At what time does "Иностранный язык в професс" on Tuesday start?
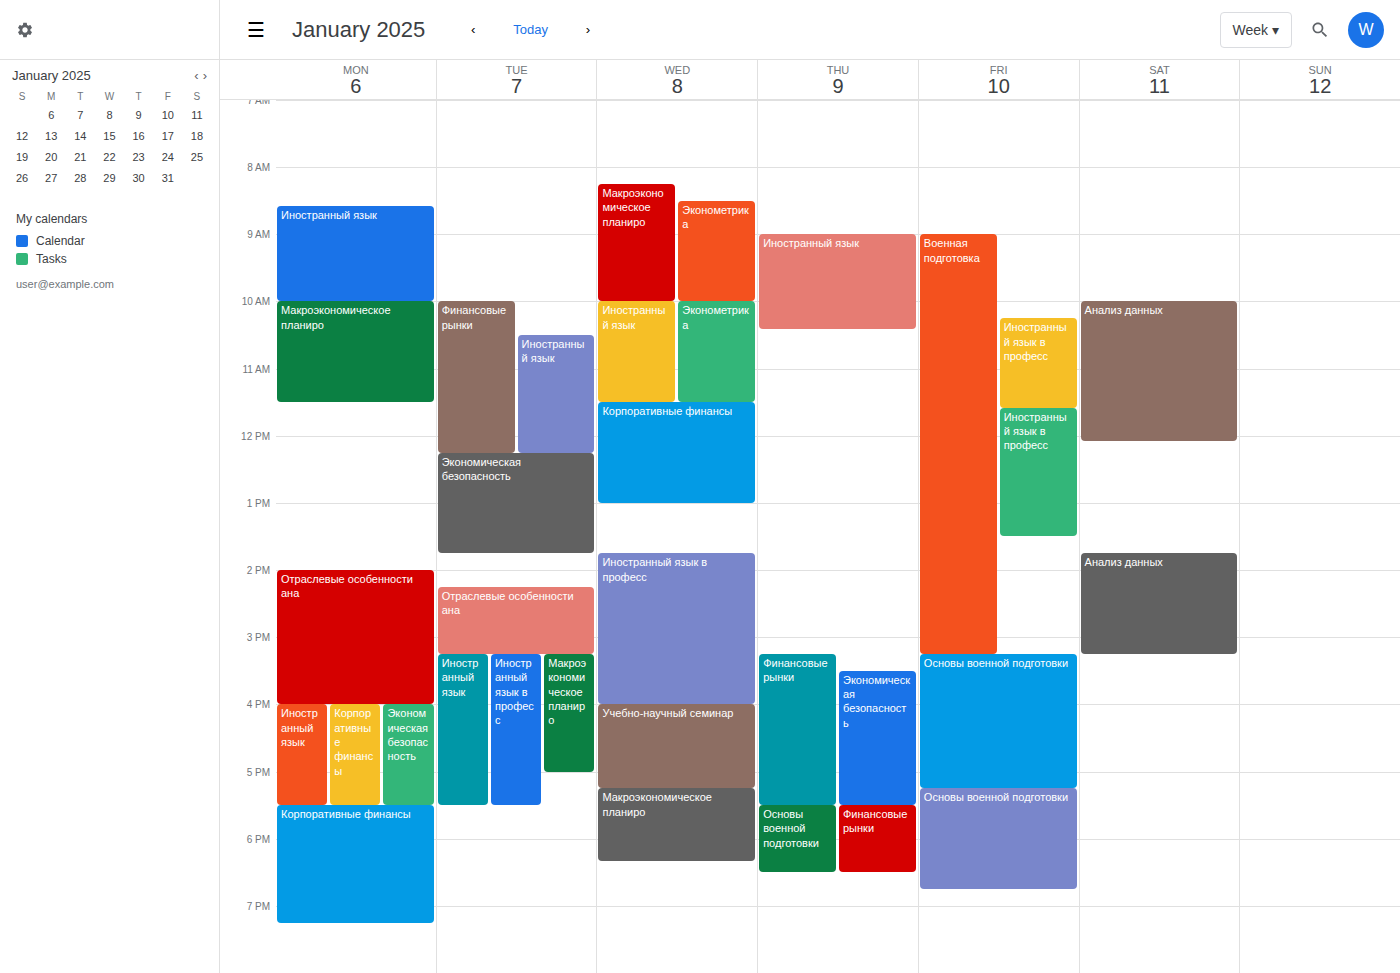
3:15 PM